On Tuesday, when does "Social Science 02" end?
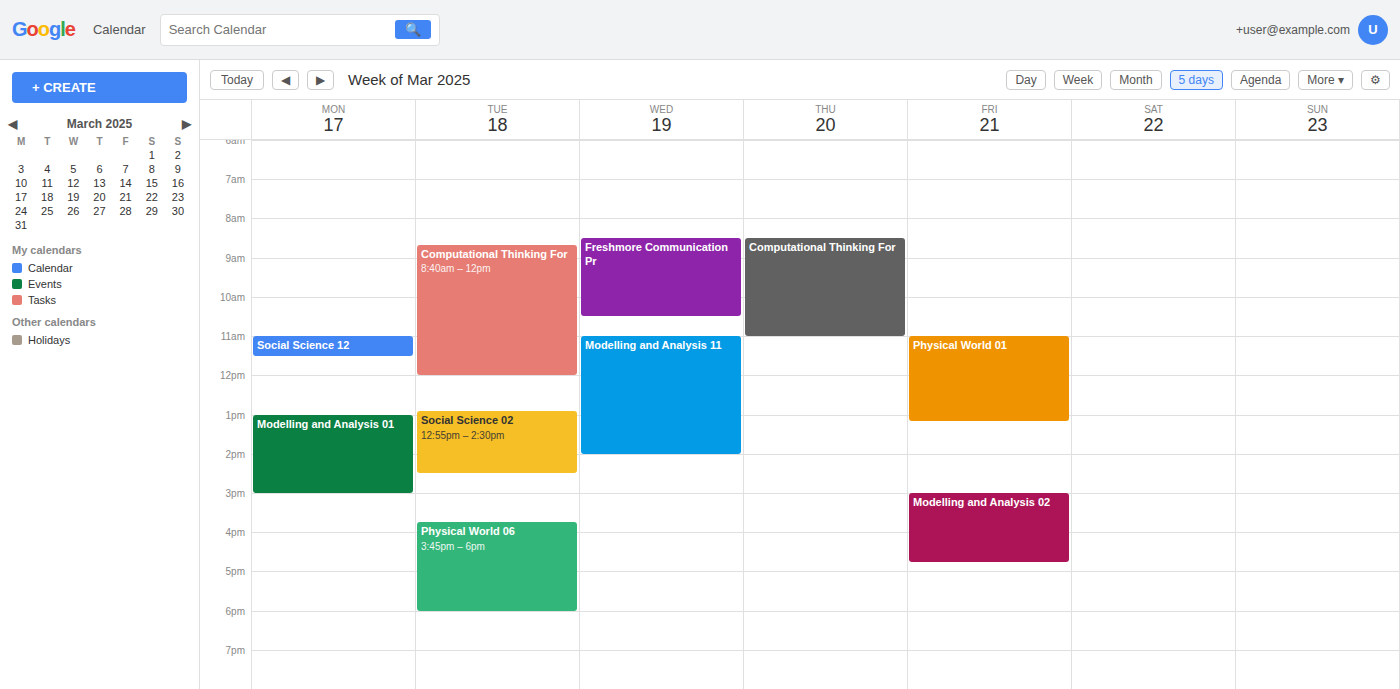
2:30 PM